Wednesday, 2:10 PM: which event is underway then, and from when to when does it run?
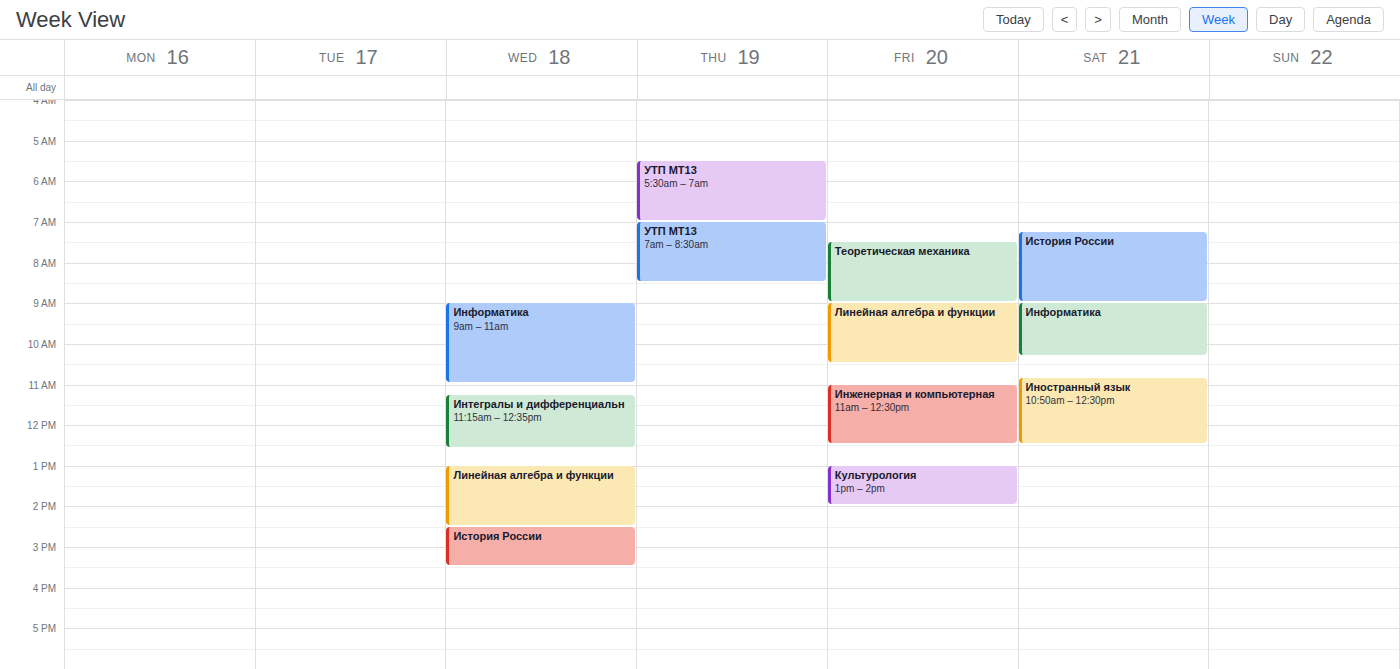
"Линейная алгебра и функции", 1:00 PM to 2:30 PM